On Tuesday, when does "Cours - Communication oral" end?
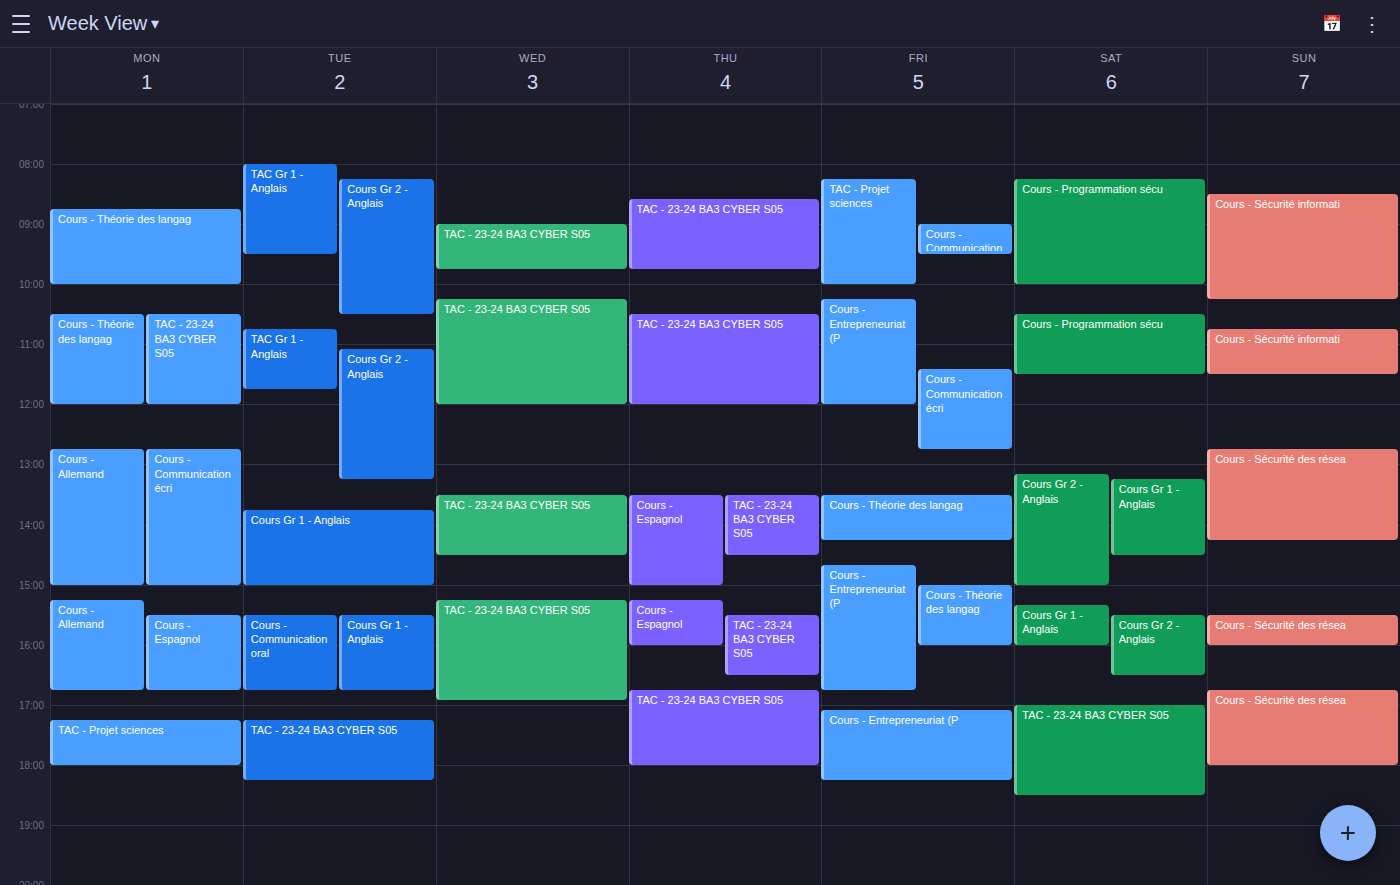
4:45 PM